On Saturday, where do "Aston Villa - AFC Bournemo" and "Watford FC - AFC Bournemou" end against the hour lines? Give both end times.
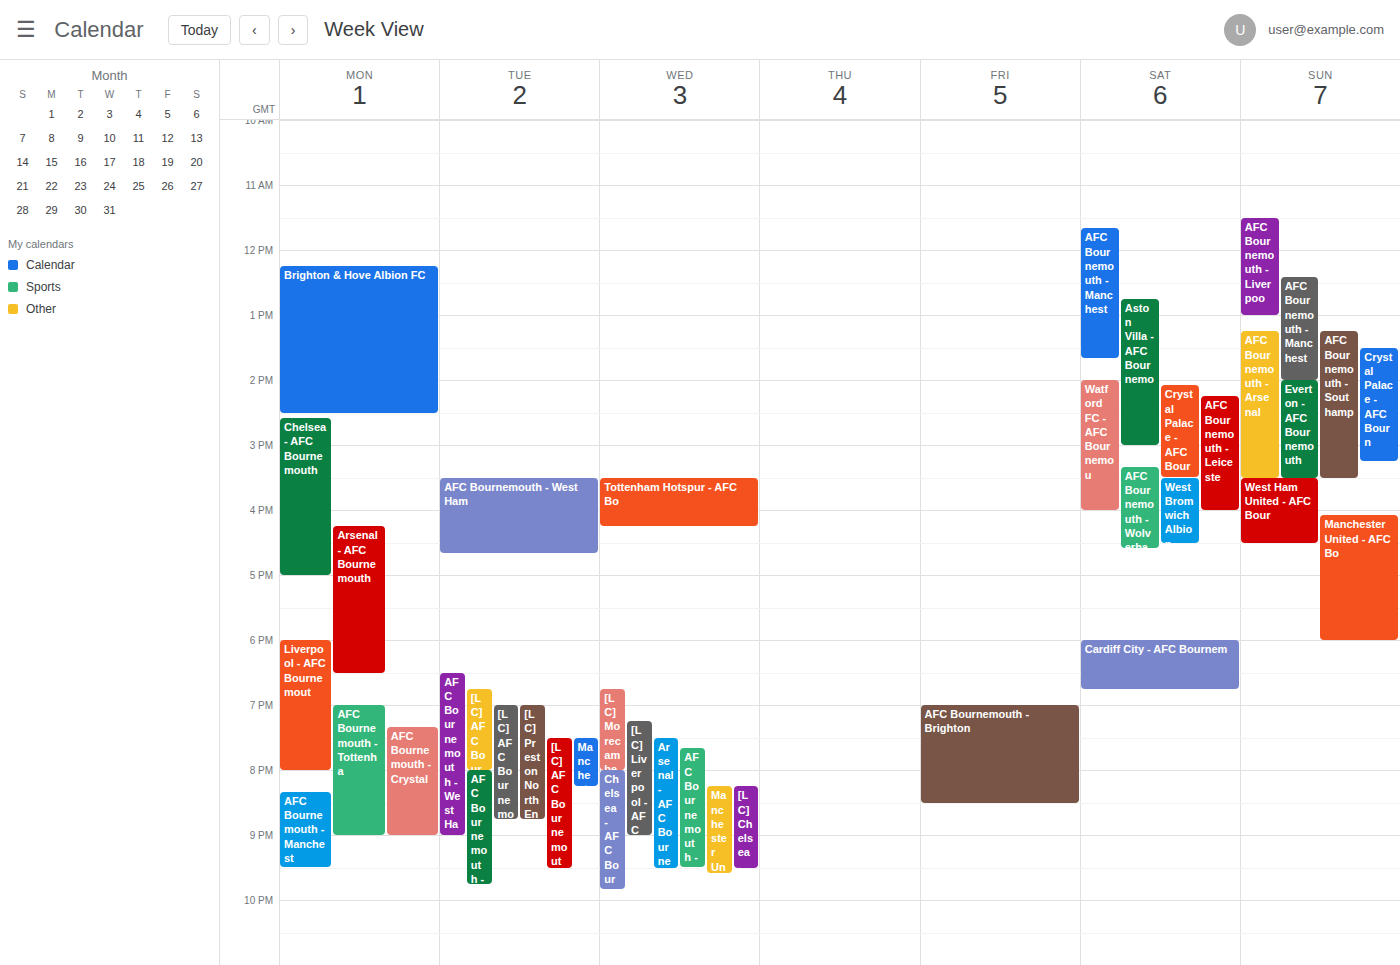
"Aston Villa - AFC Bournemo": 3:00 PM, exactly on the 3 PM line. "Watford FC - AFC Bournemou": 4:00 PM, exactly on the 4 PM line.